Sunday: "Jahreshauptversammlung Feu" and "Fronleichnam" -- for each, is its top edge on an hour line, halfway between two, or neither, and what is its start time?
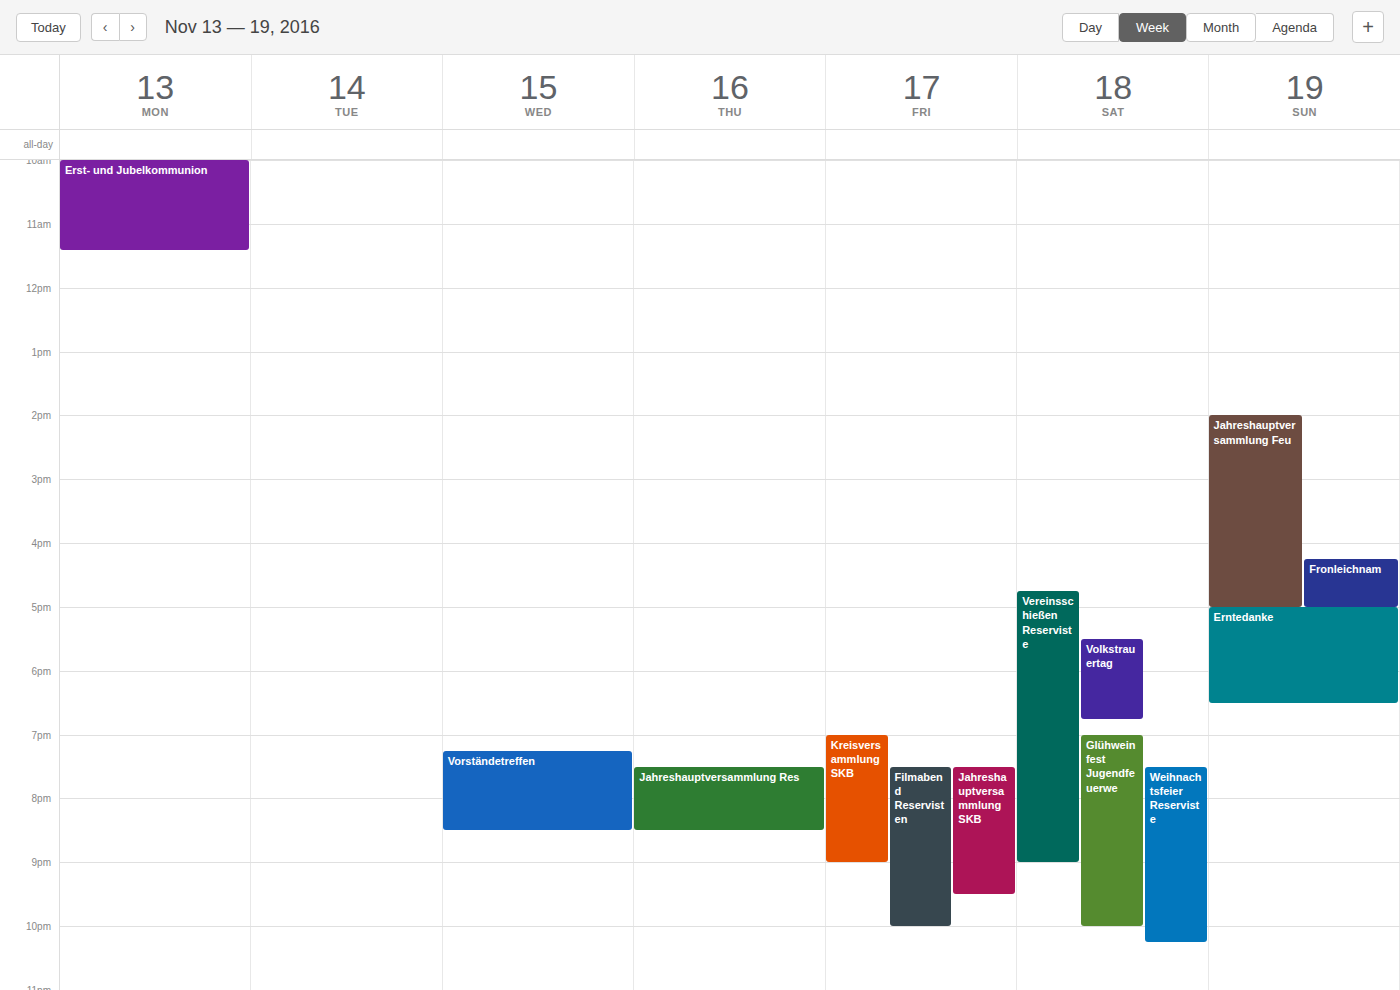
"Jahreshauptversammlung Feu": 2:00 PM, exactly on the 2 PM line. "Fronleichnam": 4:15 PM, neither: a quarter of the way from the 4 PM line to the 5 PM line.